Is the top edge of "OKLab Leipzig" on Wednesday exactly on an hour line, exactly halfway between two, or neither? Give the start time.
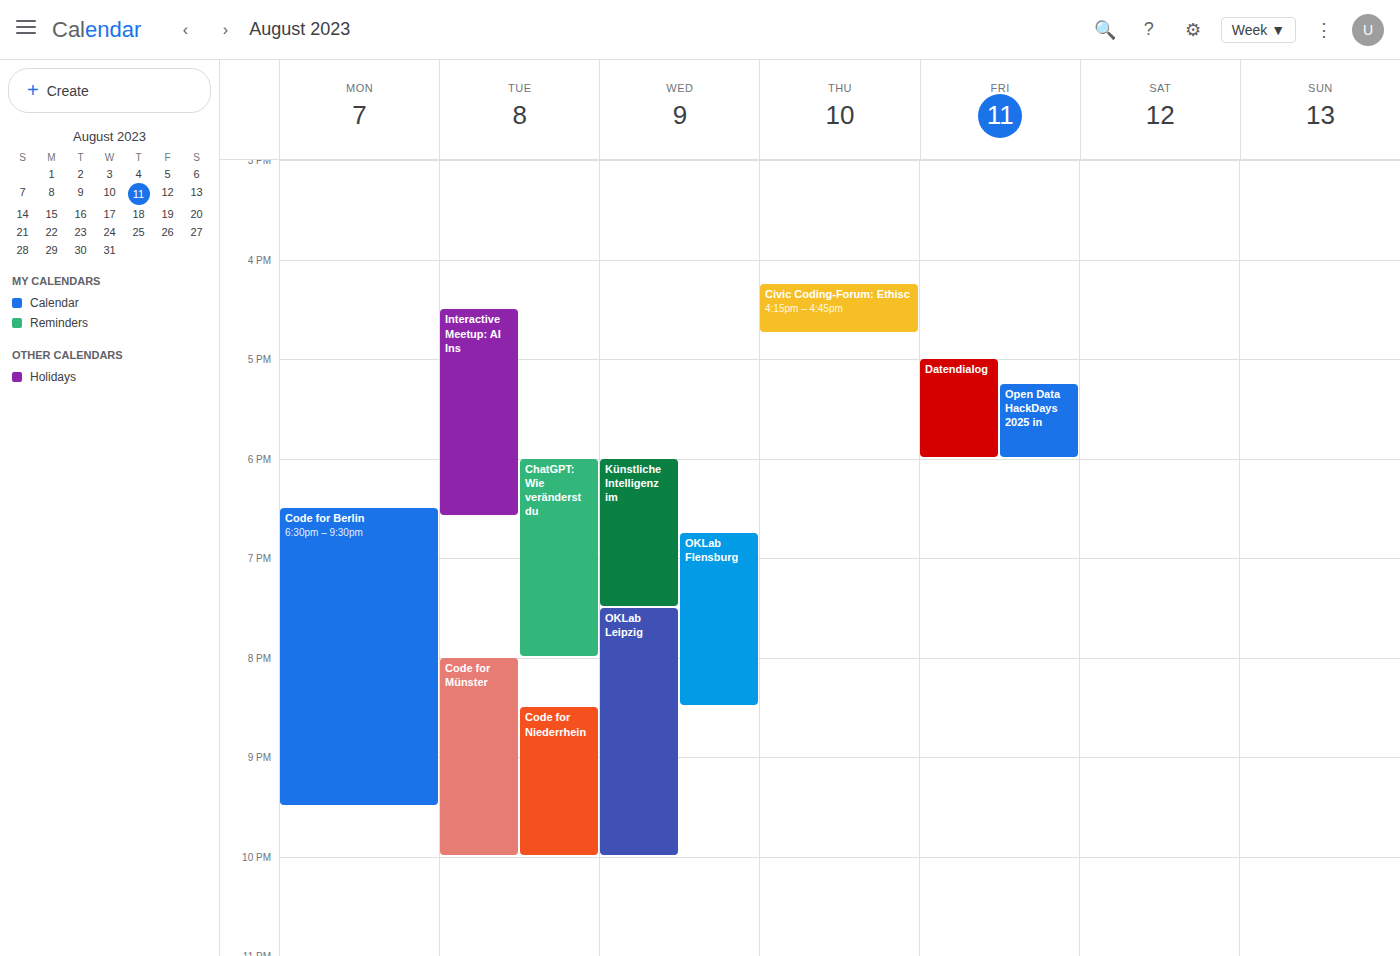
7:30 PM -- halfway between the 7 PM and 8 PM lines.